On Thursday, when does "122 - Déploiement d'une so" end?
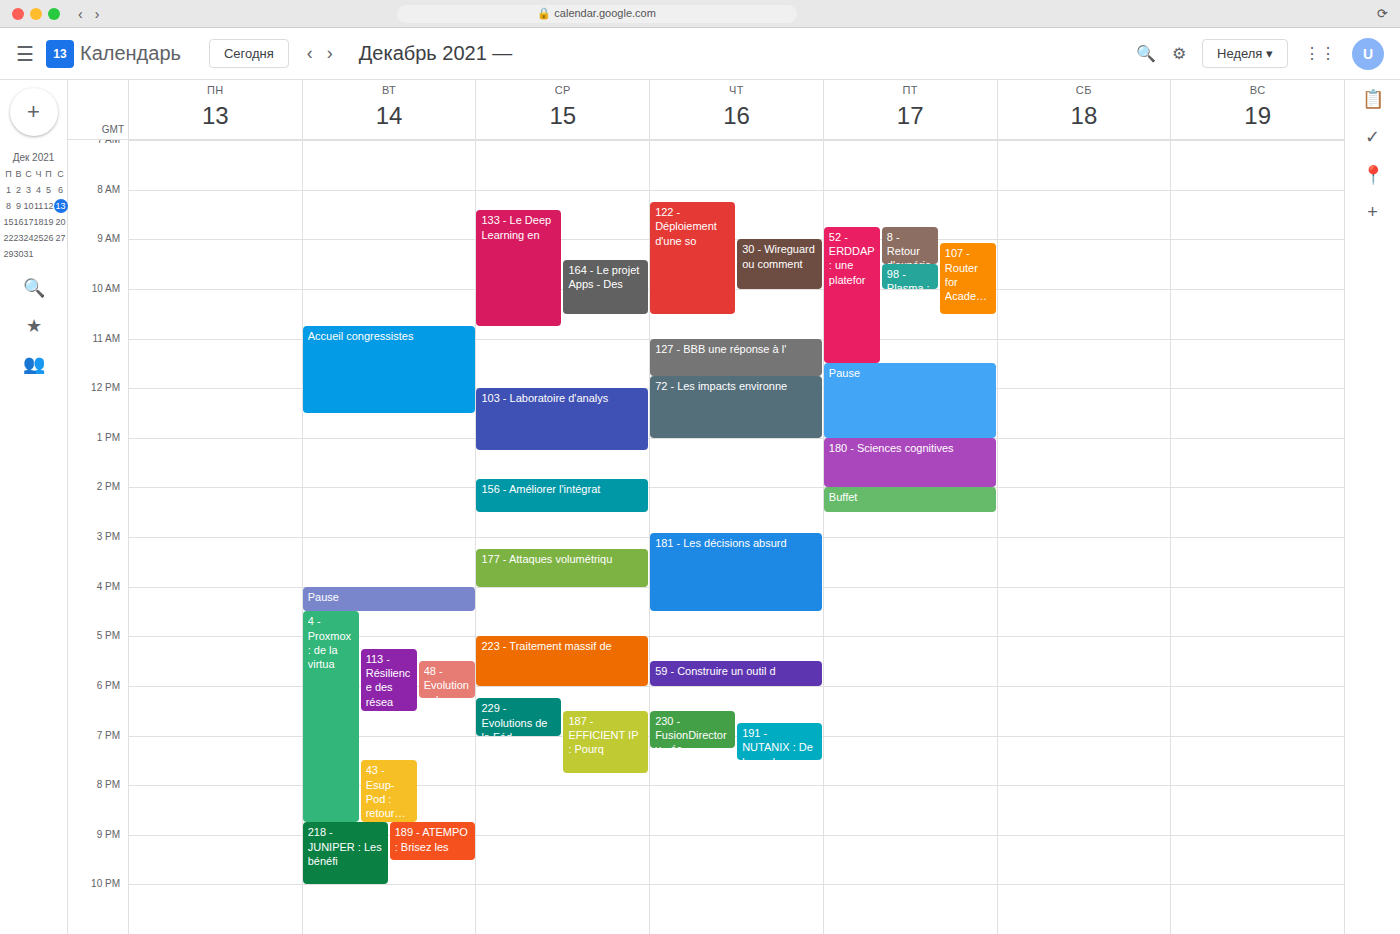
10:30 AM